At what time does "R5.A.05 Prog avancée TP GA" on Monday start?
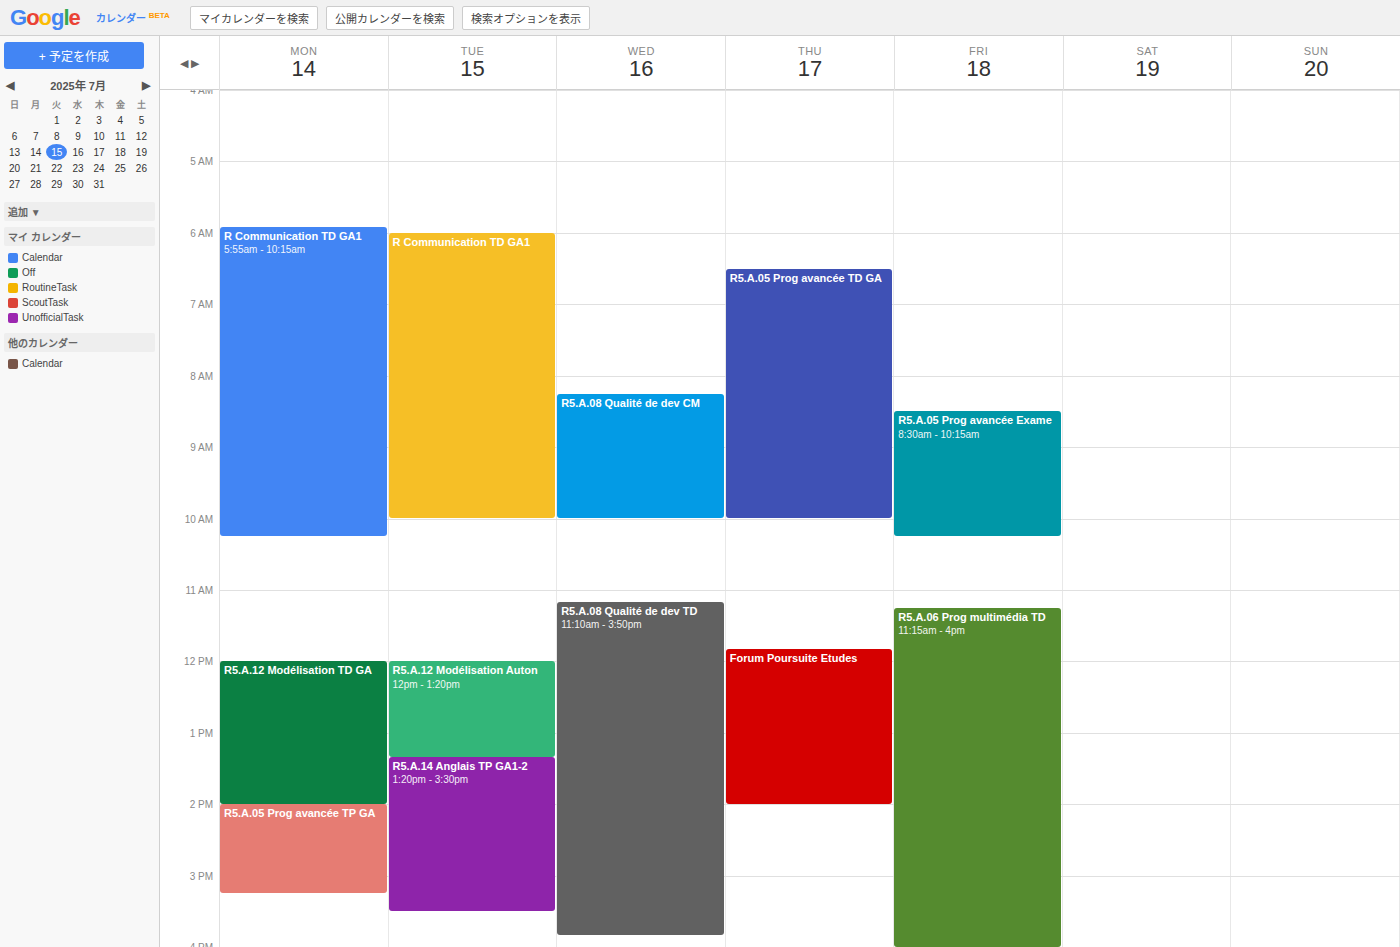
2:00 PM